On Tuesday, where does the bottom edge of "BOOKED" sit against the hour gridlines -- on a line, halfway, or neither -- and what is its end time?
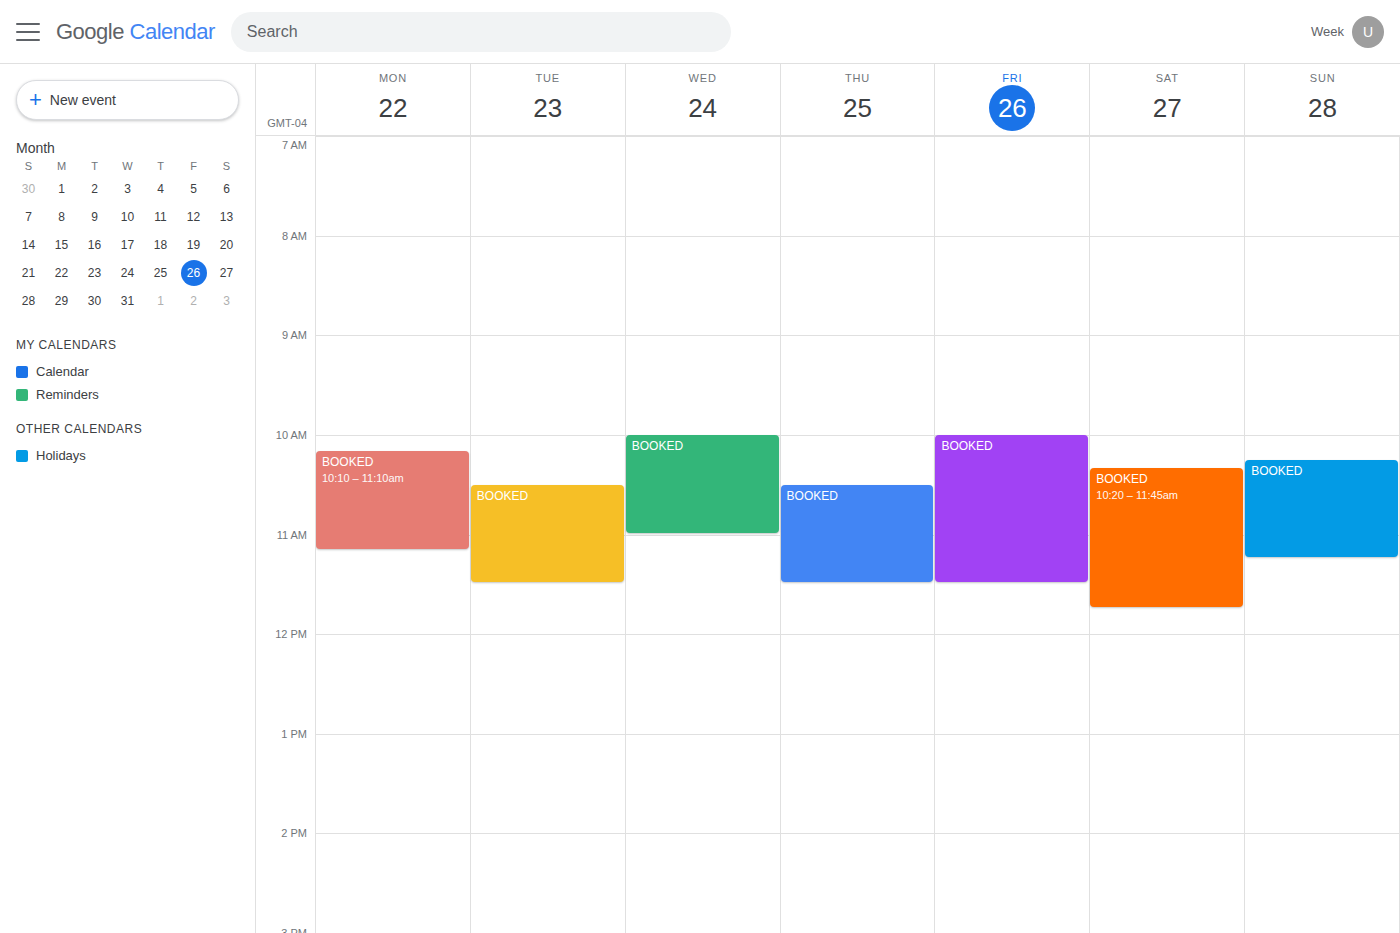
11:30 AM -- halfway between the 11 AM and 12 PM lines.